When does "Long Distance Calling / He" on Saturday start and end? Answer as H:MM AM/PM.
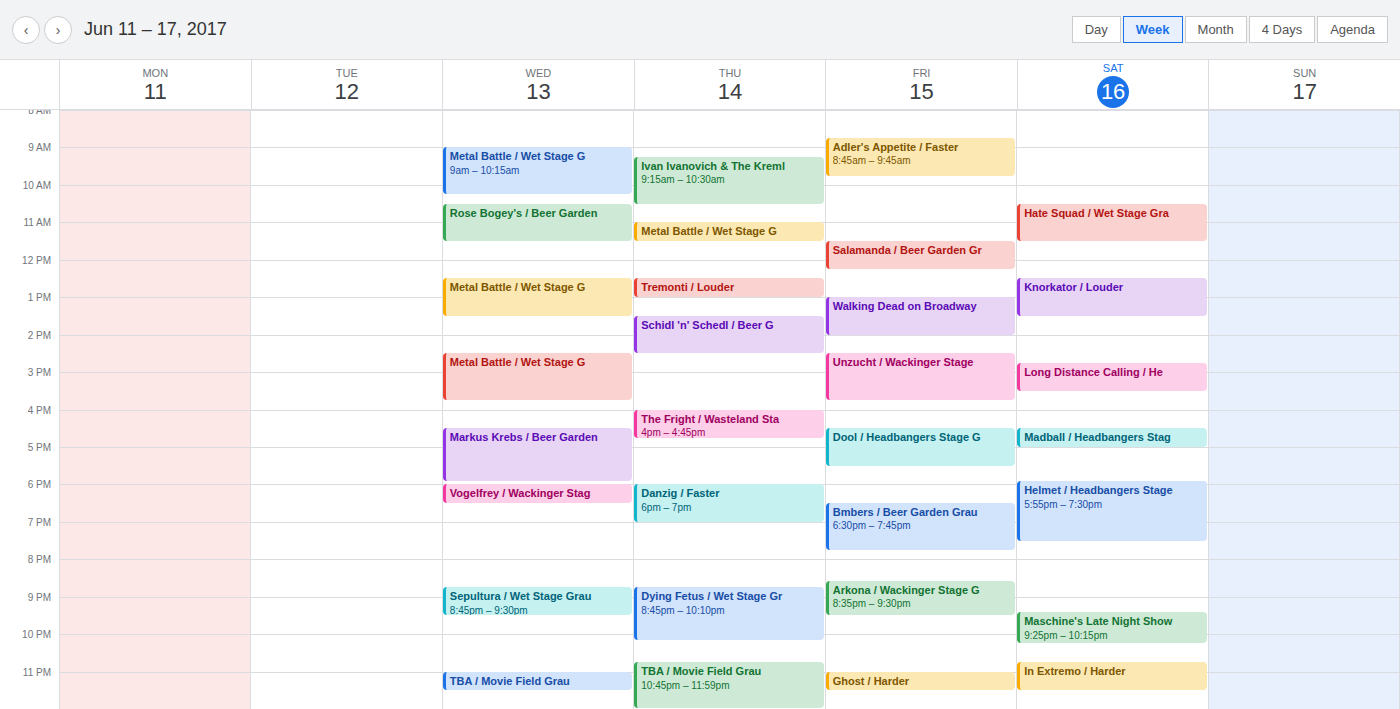
2:45 PM to 3:30 PM